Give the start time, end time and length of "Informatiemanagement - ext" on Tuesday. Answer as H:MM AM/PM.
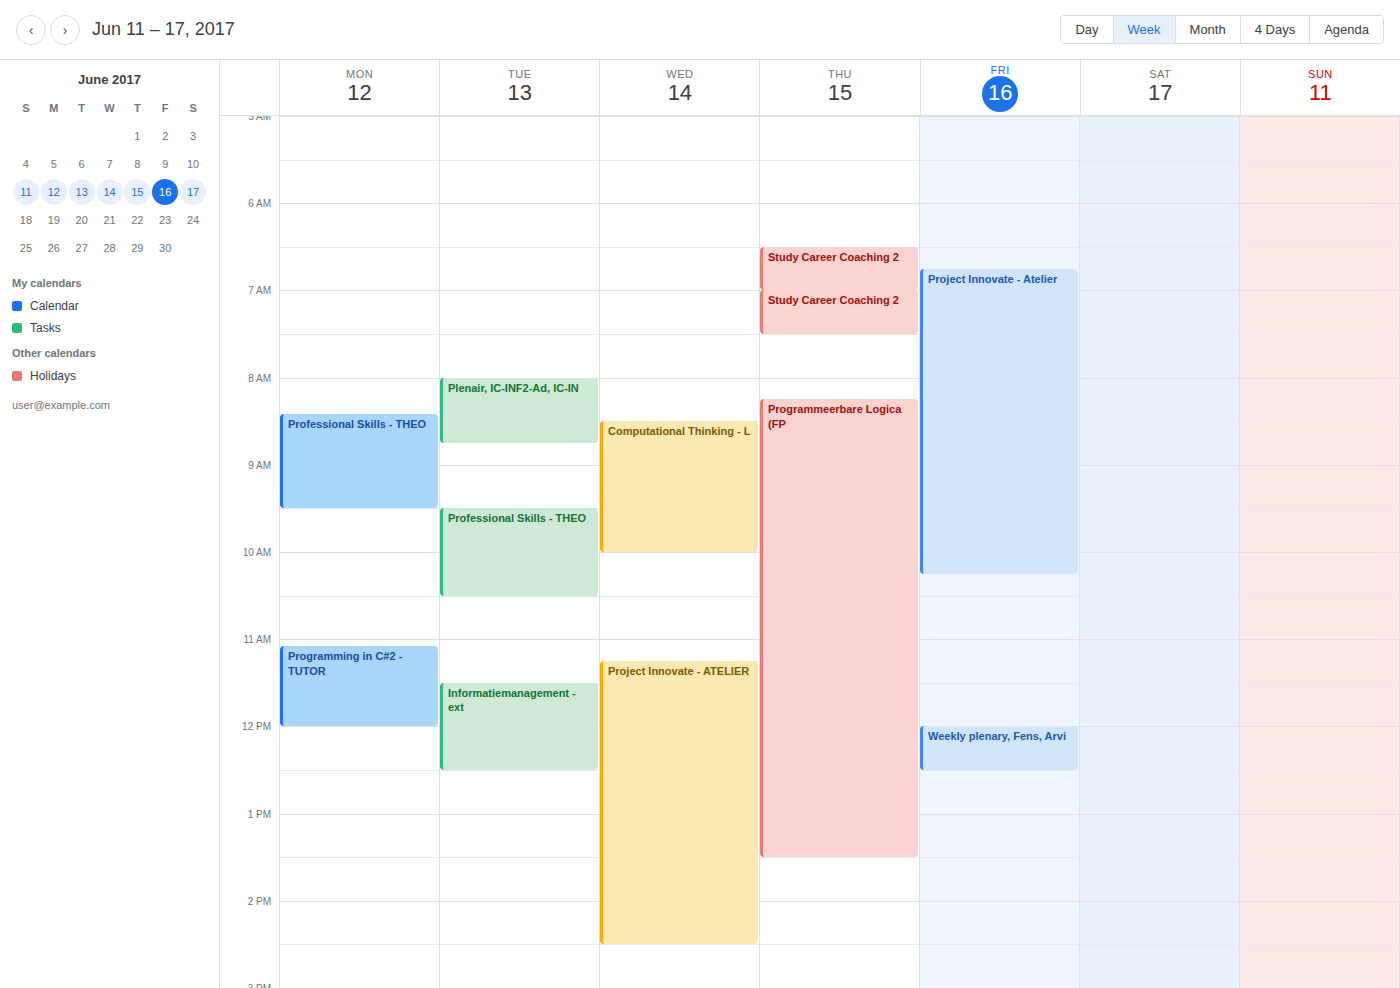
11:30 AM to 12:30 PM, 1 hour